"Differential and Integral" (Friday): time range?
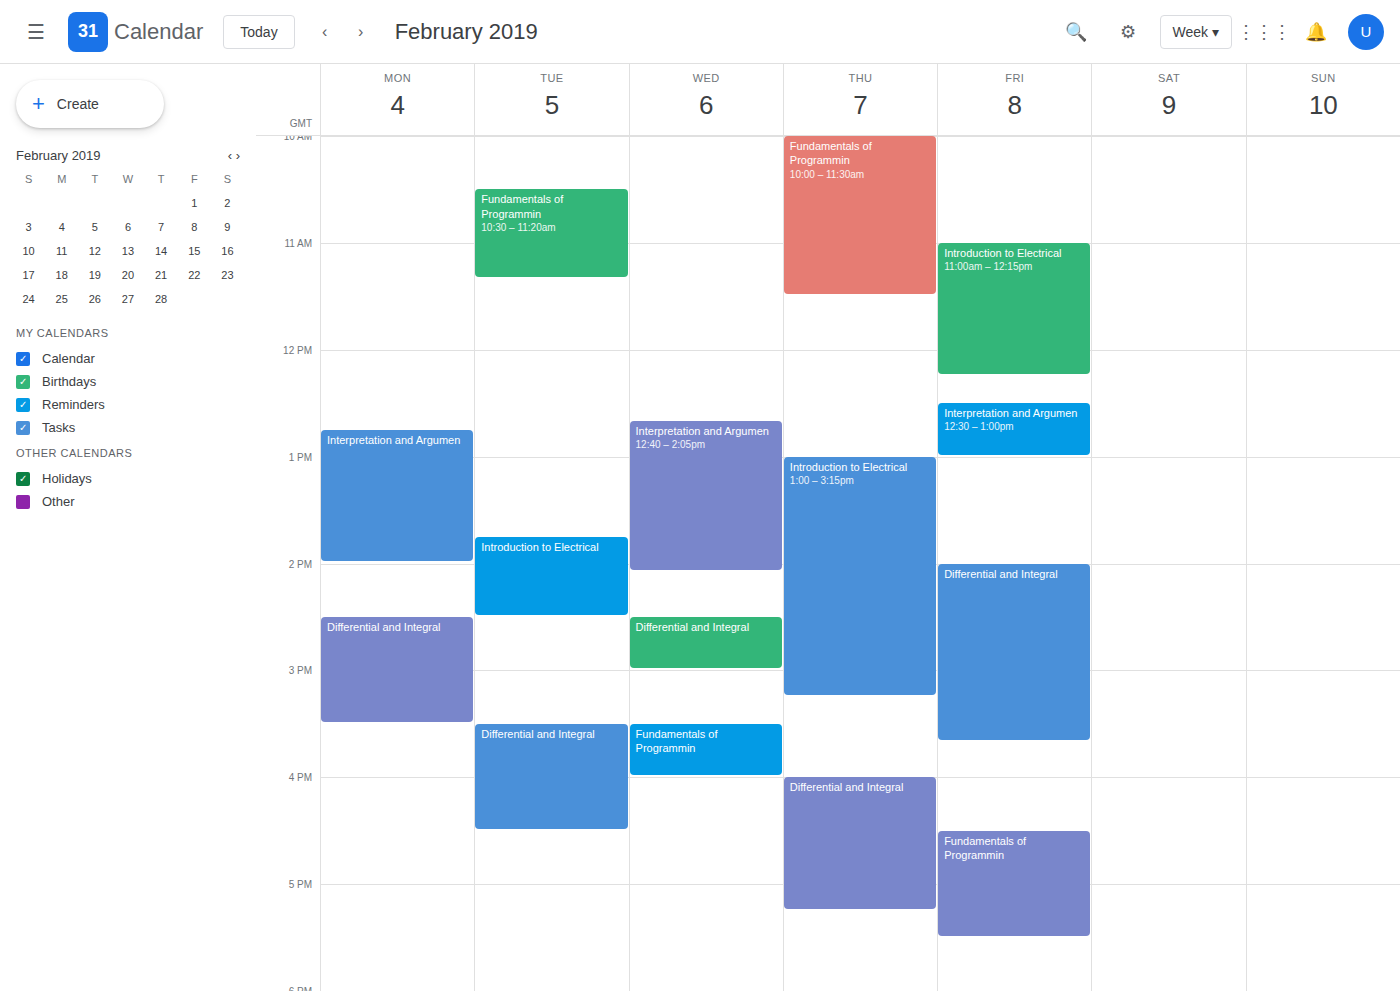
14:00 to 15:40